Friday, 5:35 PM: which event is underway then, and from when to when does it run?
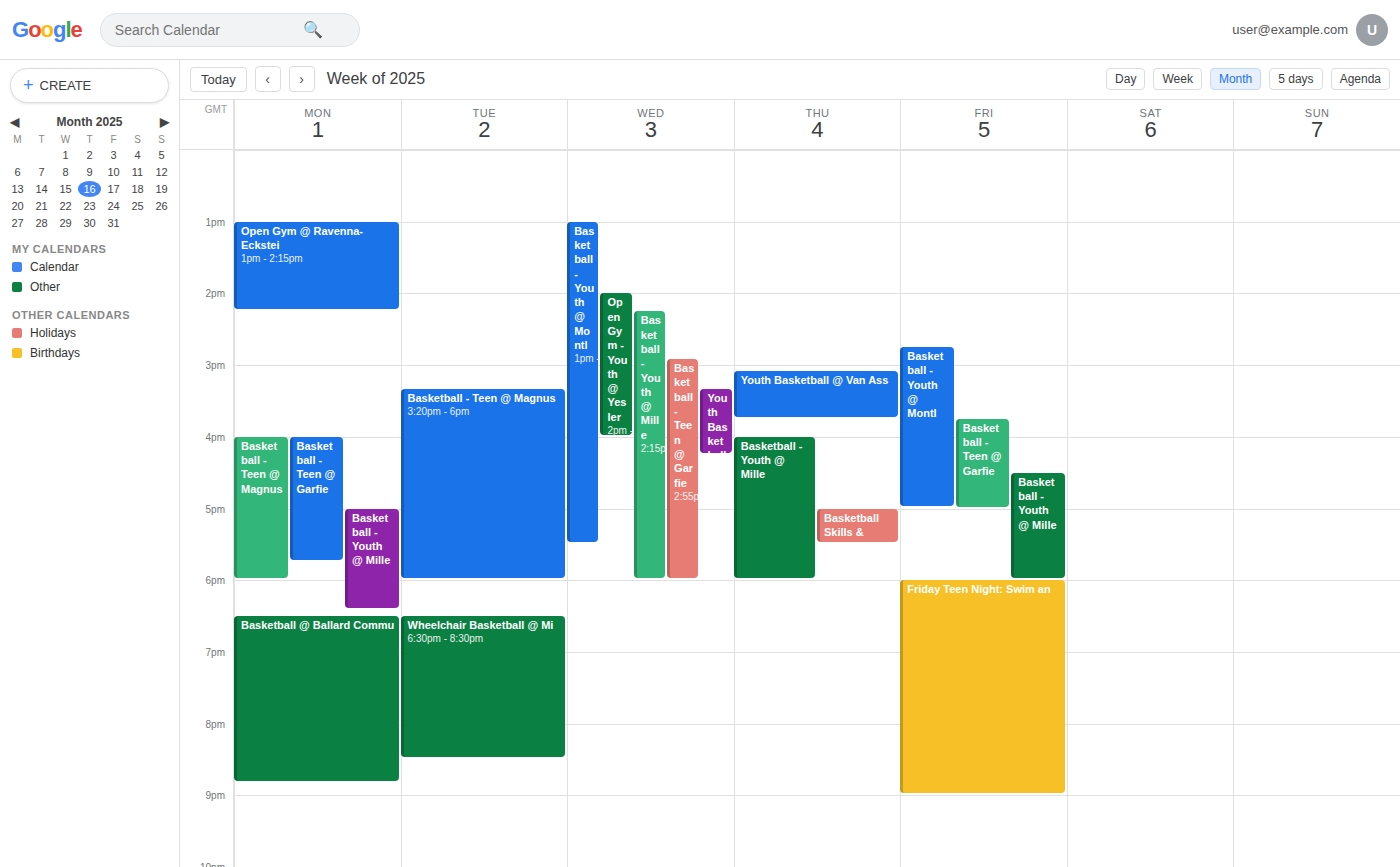
"Basketball - Youth @ Mille", 4:30 PM to 6:00 PM